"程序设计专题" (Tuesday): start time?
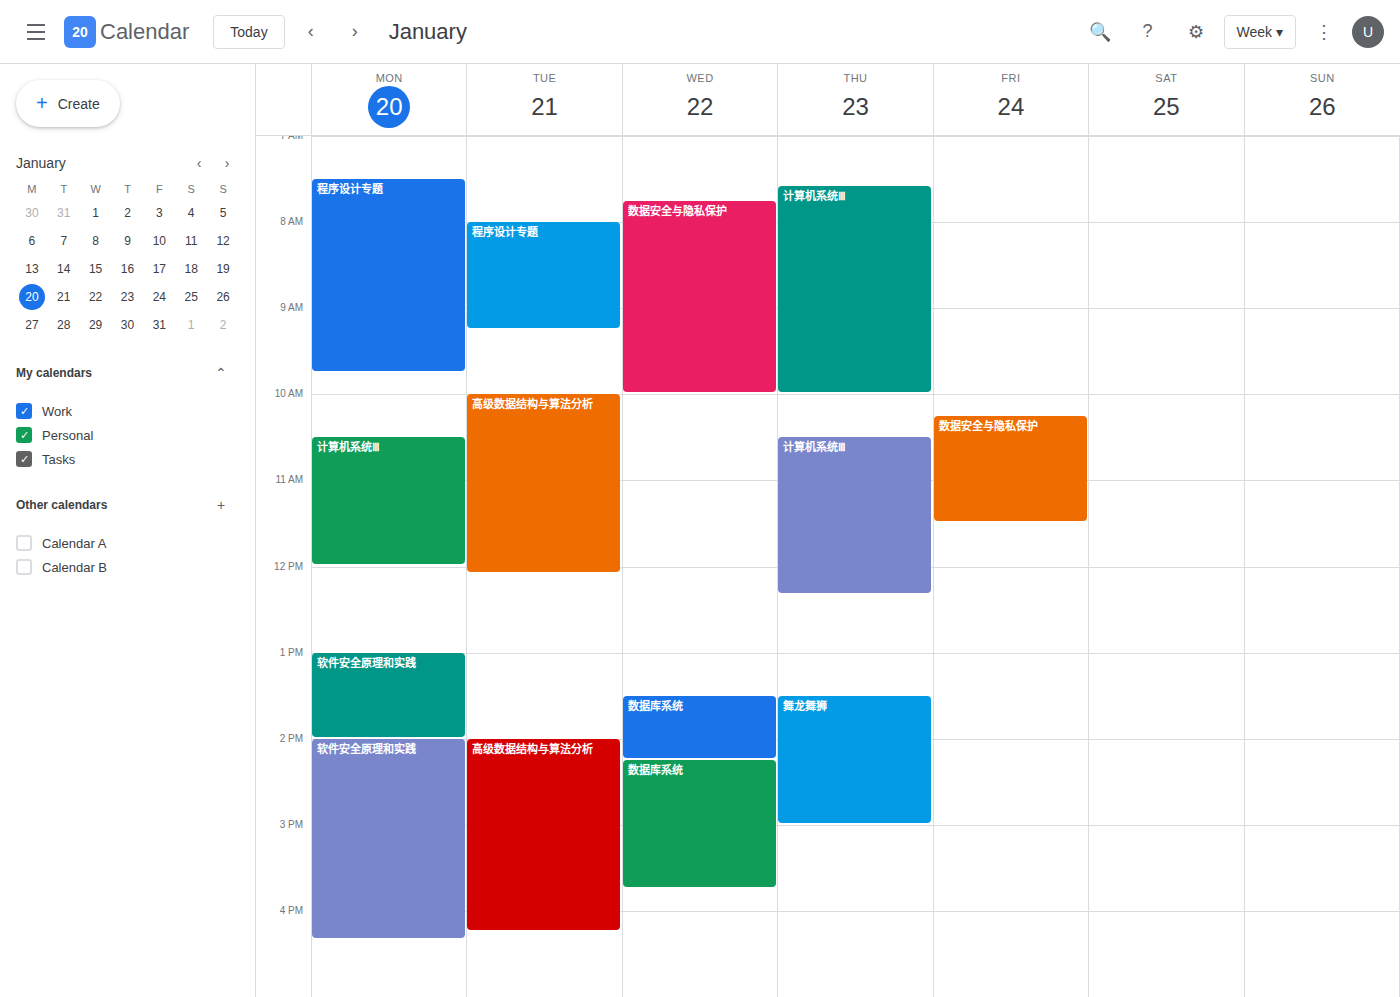
8:00 AM